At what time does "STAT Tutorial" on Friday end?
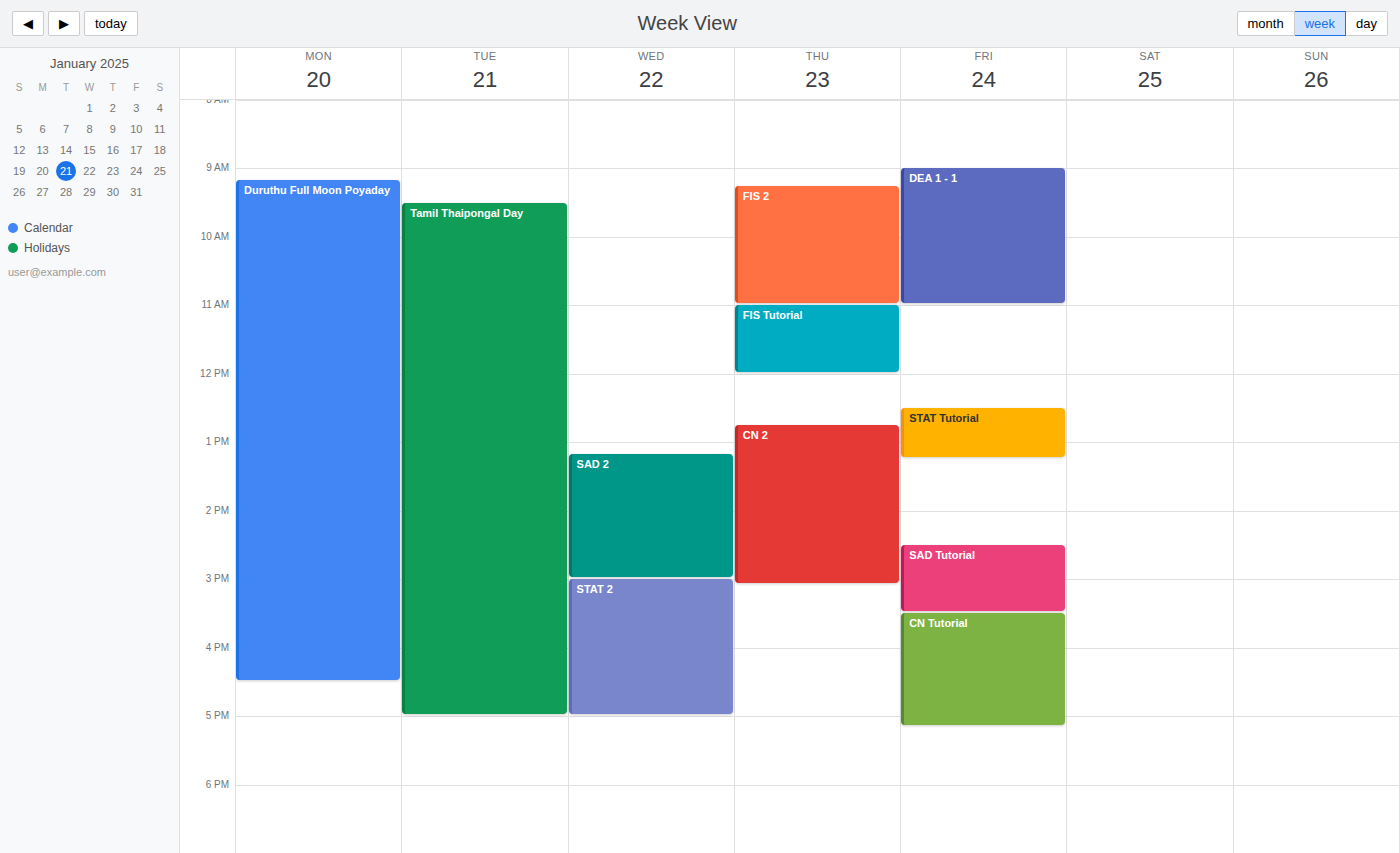
1:15 PM